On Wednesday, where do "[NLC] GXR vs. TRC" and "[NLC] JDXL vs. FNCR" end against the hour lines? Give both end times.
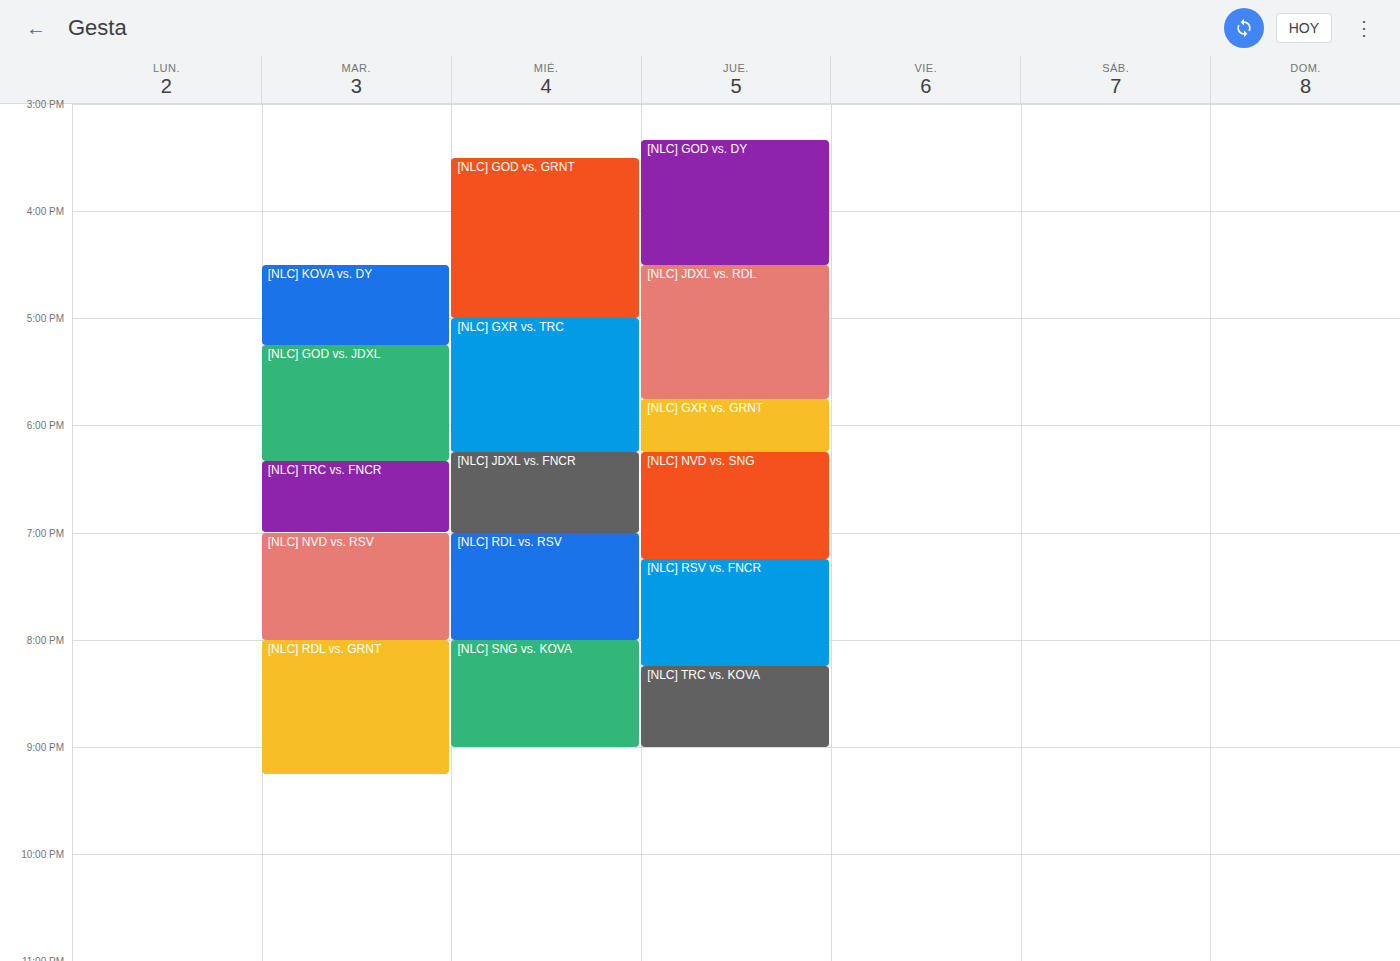
"[NLC] GXR vs. TRC": 6:15 PM, neither: a quarter of the way from the 6 PM line to the 7 PM line. "[NLC] JDXL vs. FNCR": 7:00 PM, exactly on the 7 PM line.